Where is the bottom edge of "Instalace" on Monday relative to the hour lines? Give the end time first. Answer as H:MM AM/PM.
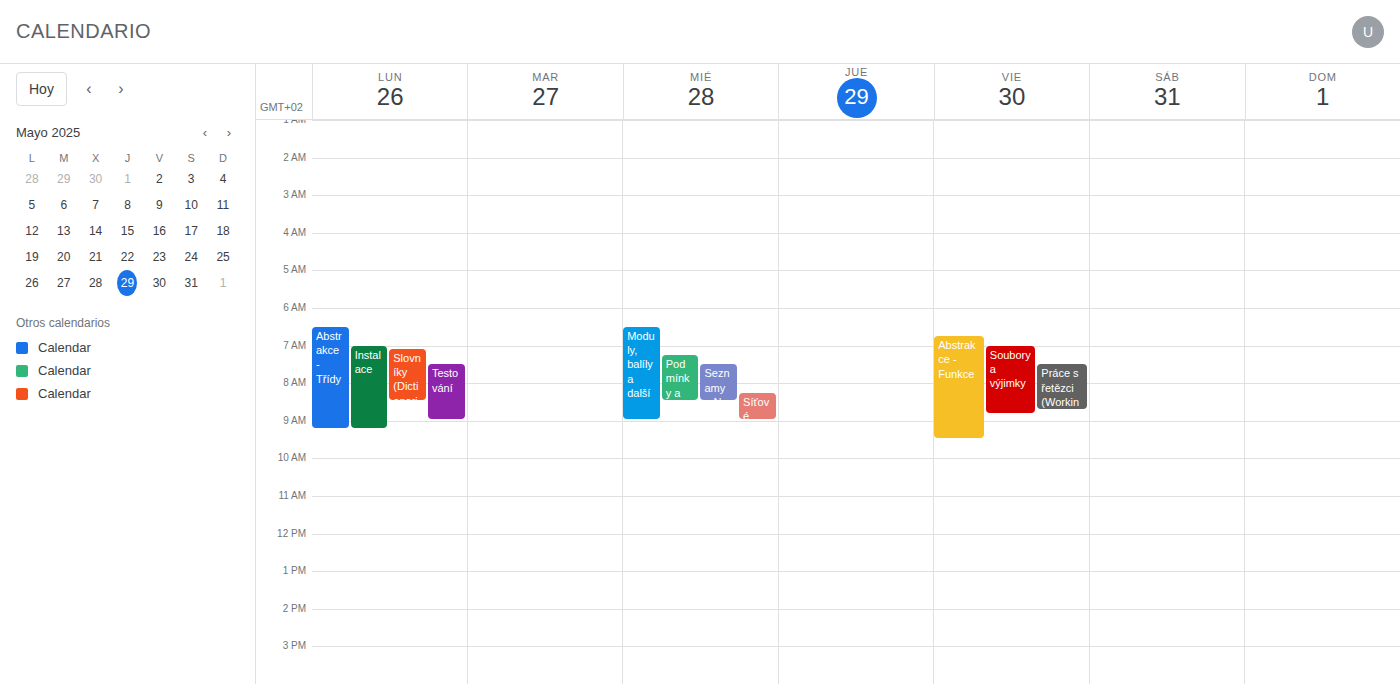
9:15 AM -- neither: a quarter of the way from the 9 AM line to the 10 AM line.